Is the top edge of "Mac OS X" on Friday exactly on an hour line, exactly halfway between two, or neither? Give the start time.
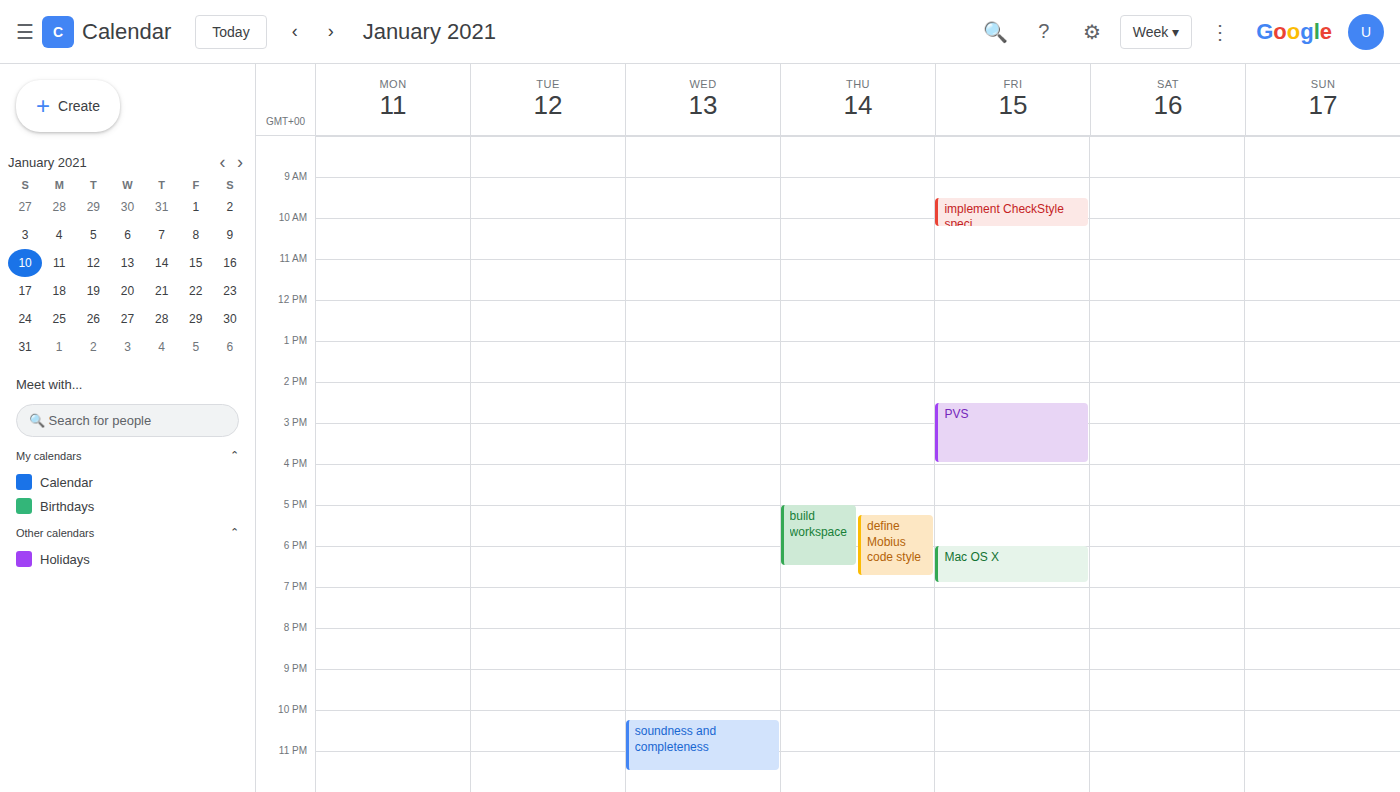
6:00 PM -- exactly on the 6 PM line.